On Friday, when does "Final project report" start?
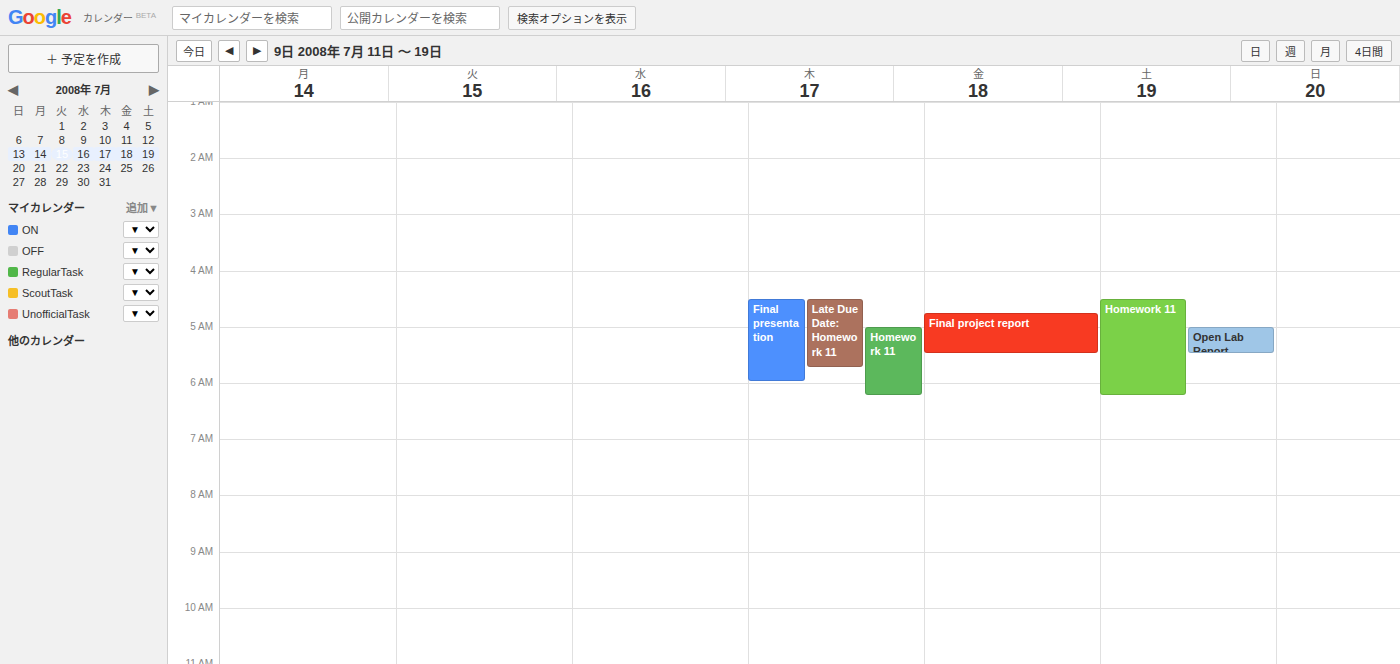
4:45 AM